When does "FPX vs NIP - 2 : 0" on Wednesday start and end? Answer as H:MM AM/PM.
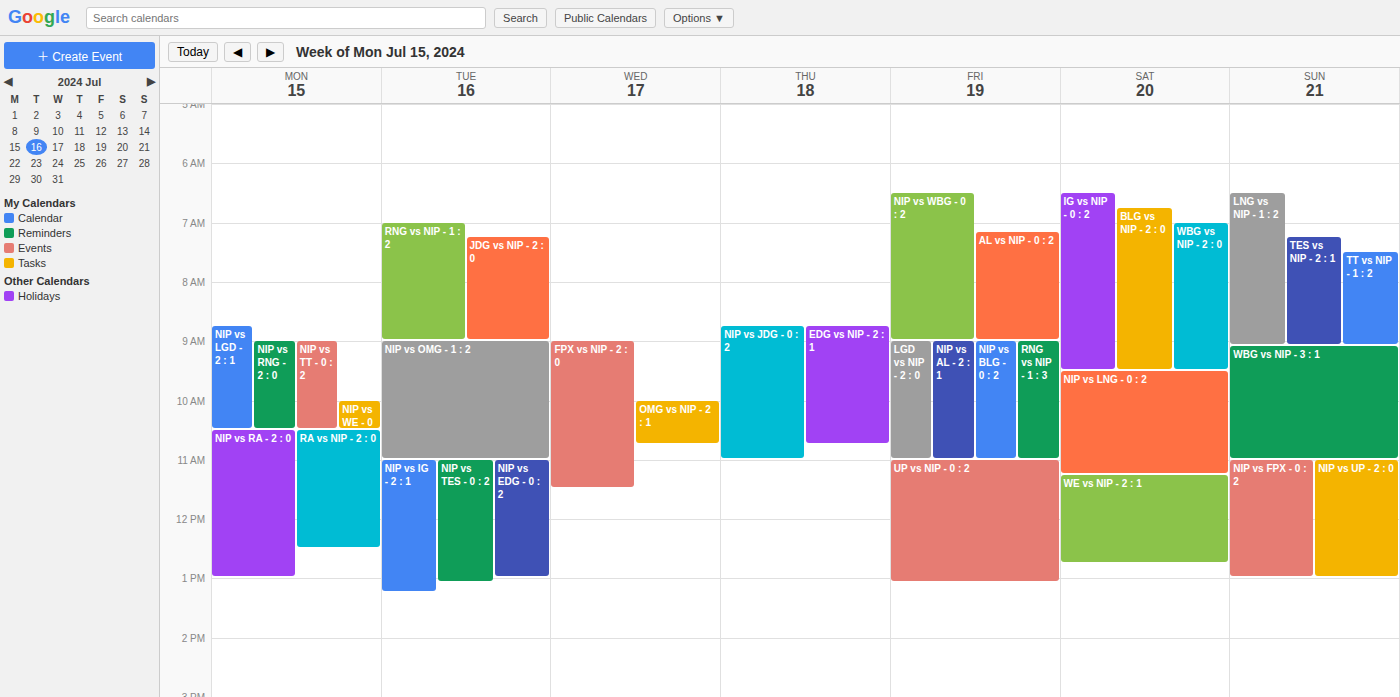
9:00 AM to 11:30 AM